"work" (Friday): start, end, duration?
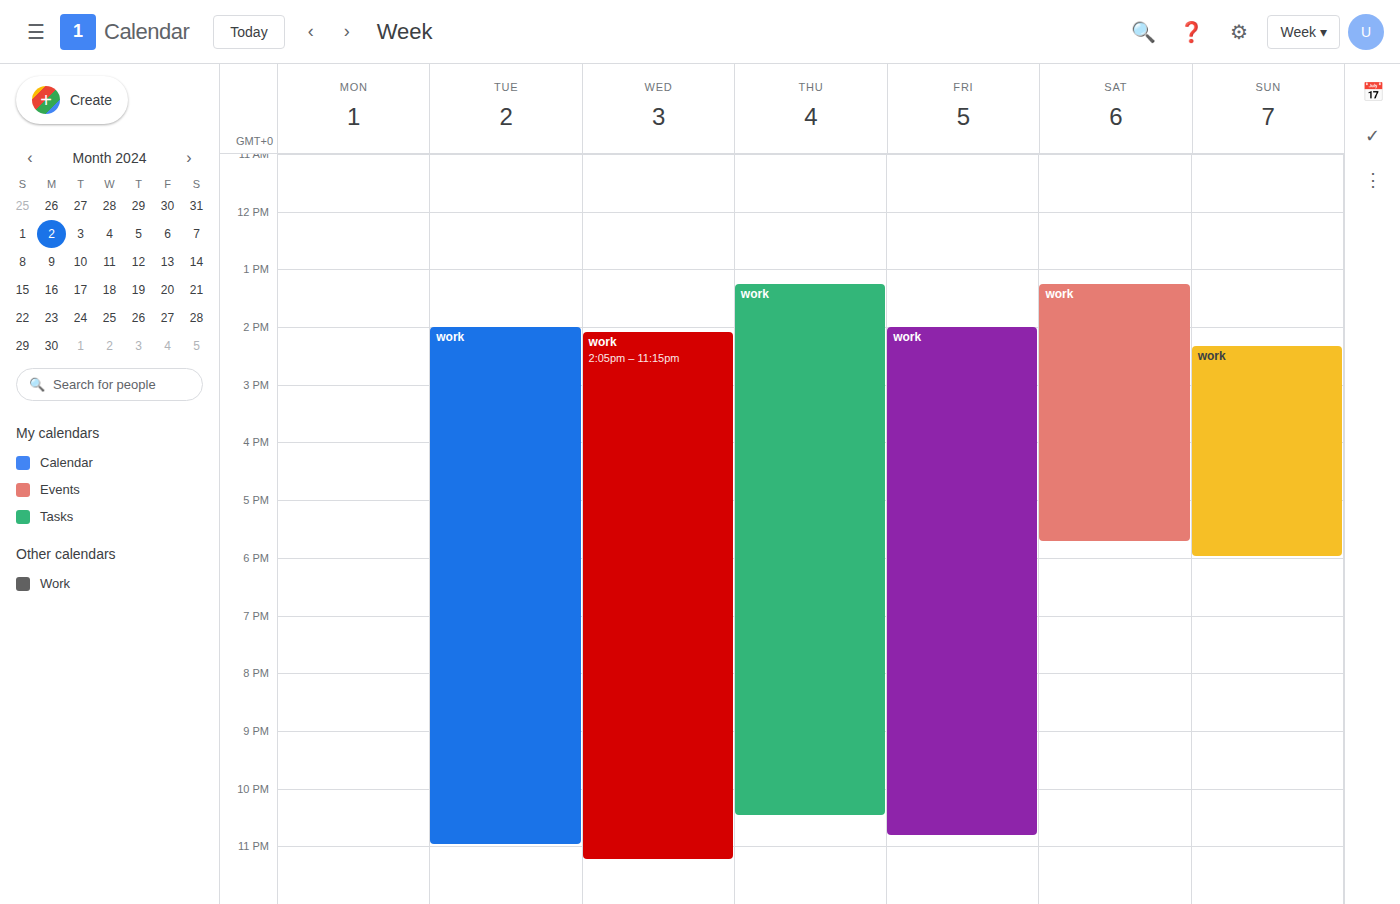
14:00 to 22:50, 8 hours 50 minutes